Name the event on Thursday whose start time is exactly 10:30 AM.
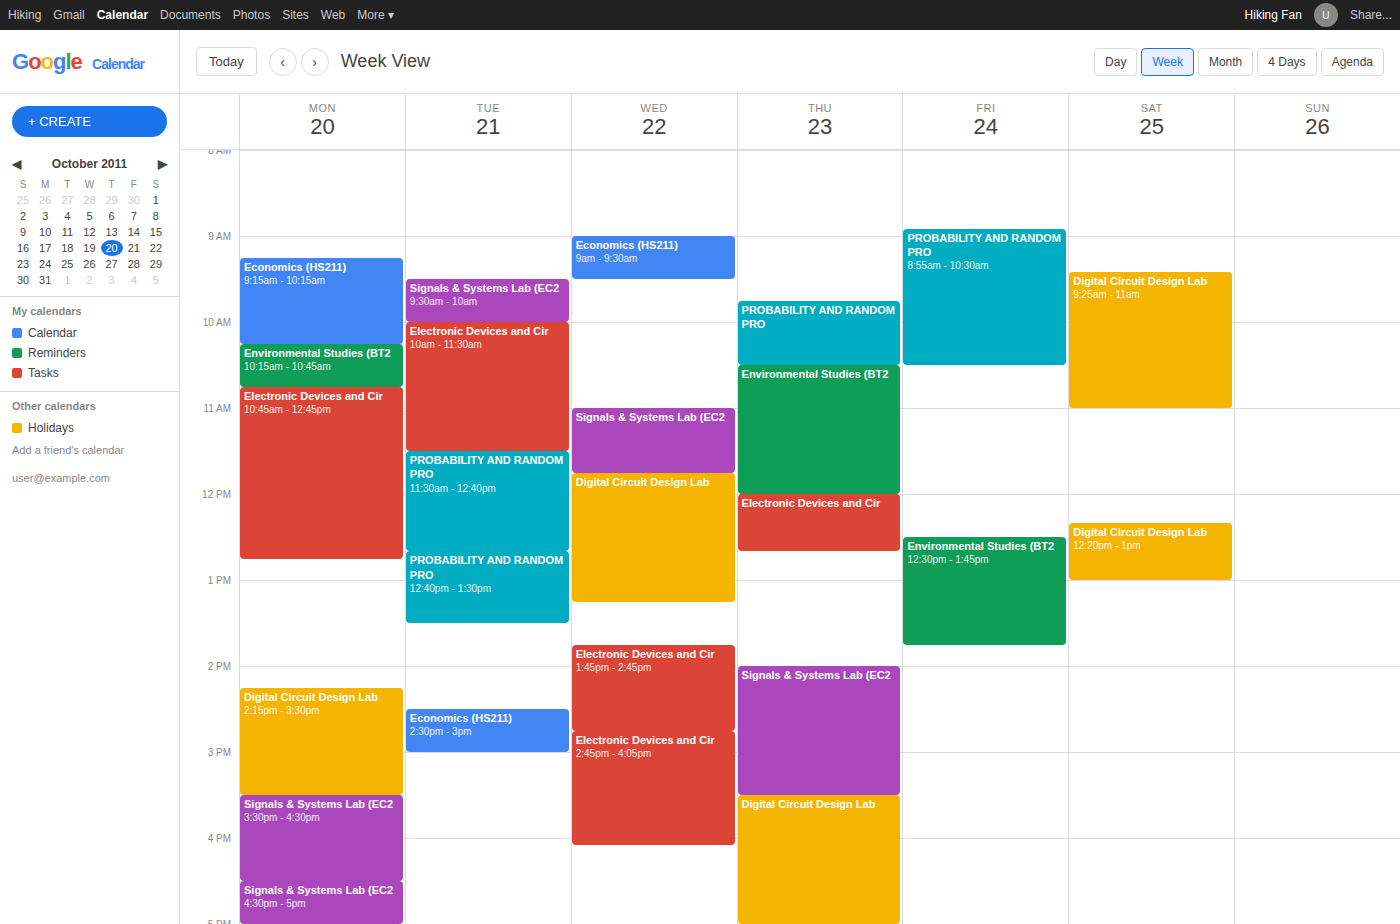
"Environmental Studies (BT2"